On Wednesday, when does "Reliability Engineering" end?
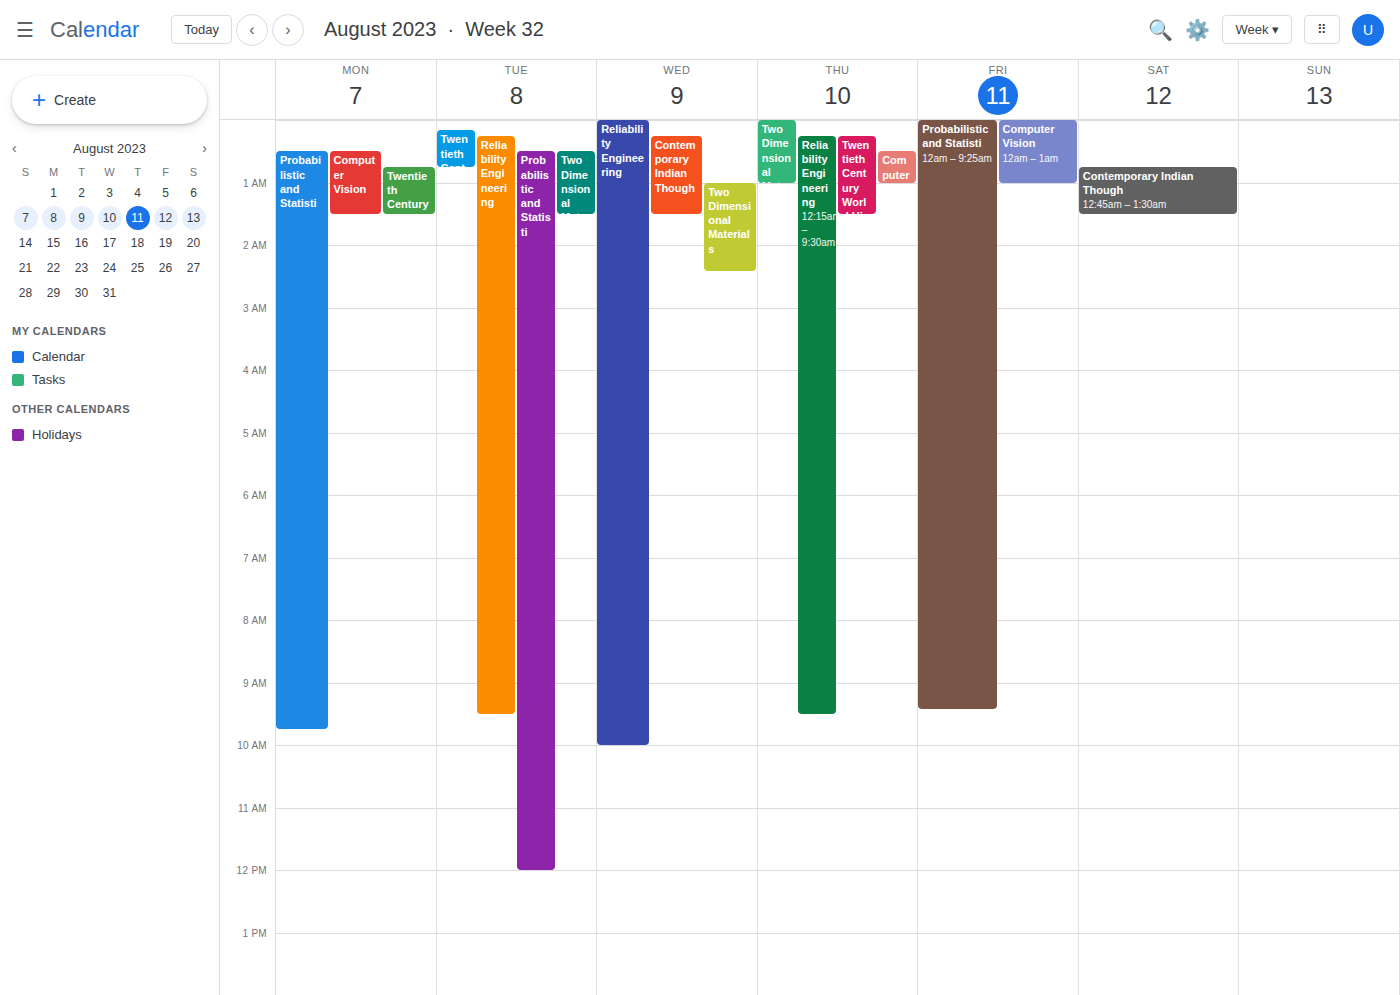
10:00 AM